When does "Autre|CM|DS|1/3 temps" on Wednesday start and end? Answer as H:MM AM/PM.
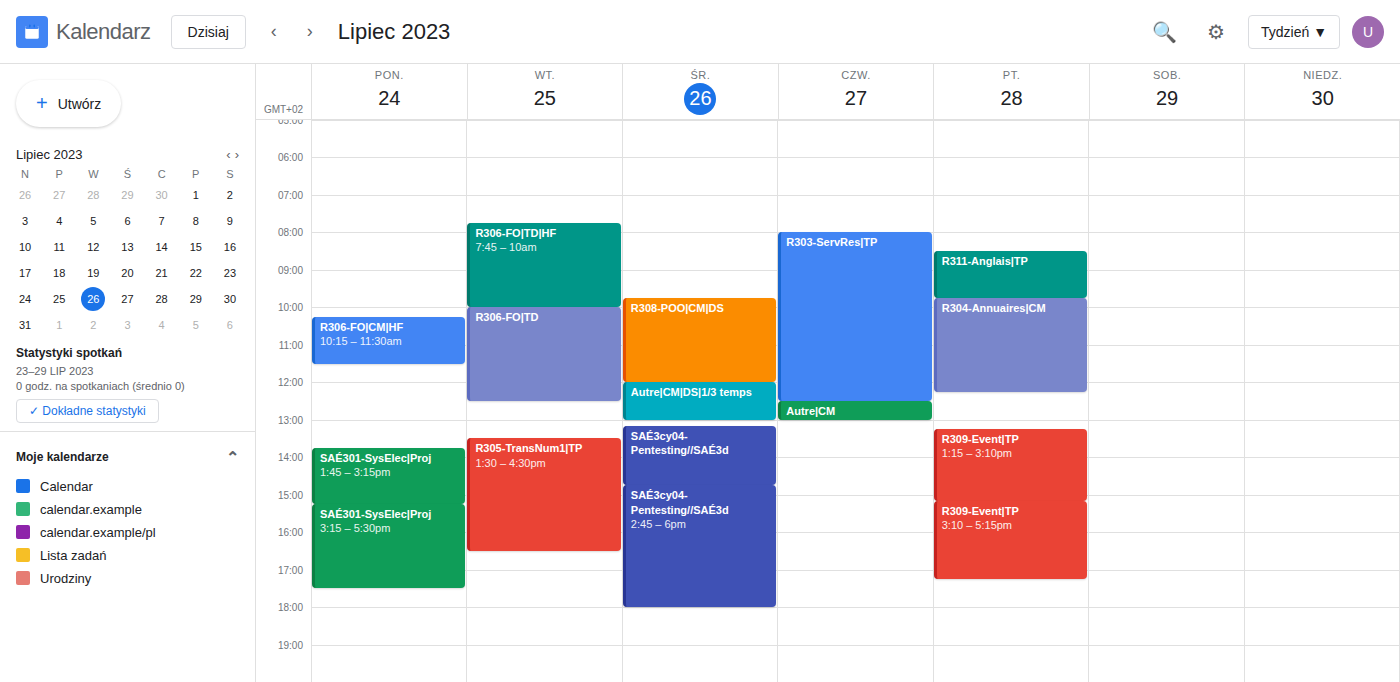
12:00 PM to 1:00 PM